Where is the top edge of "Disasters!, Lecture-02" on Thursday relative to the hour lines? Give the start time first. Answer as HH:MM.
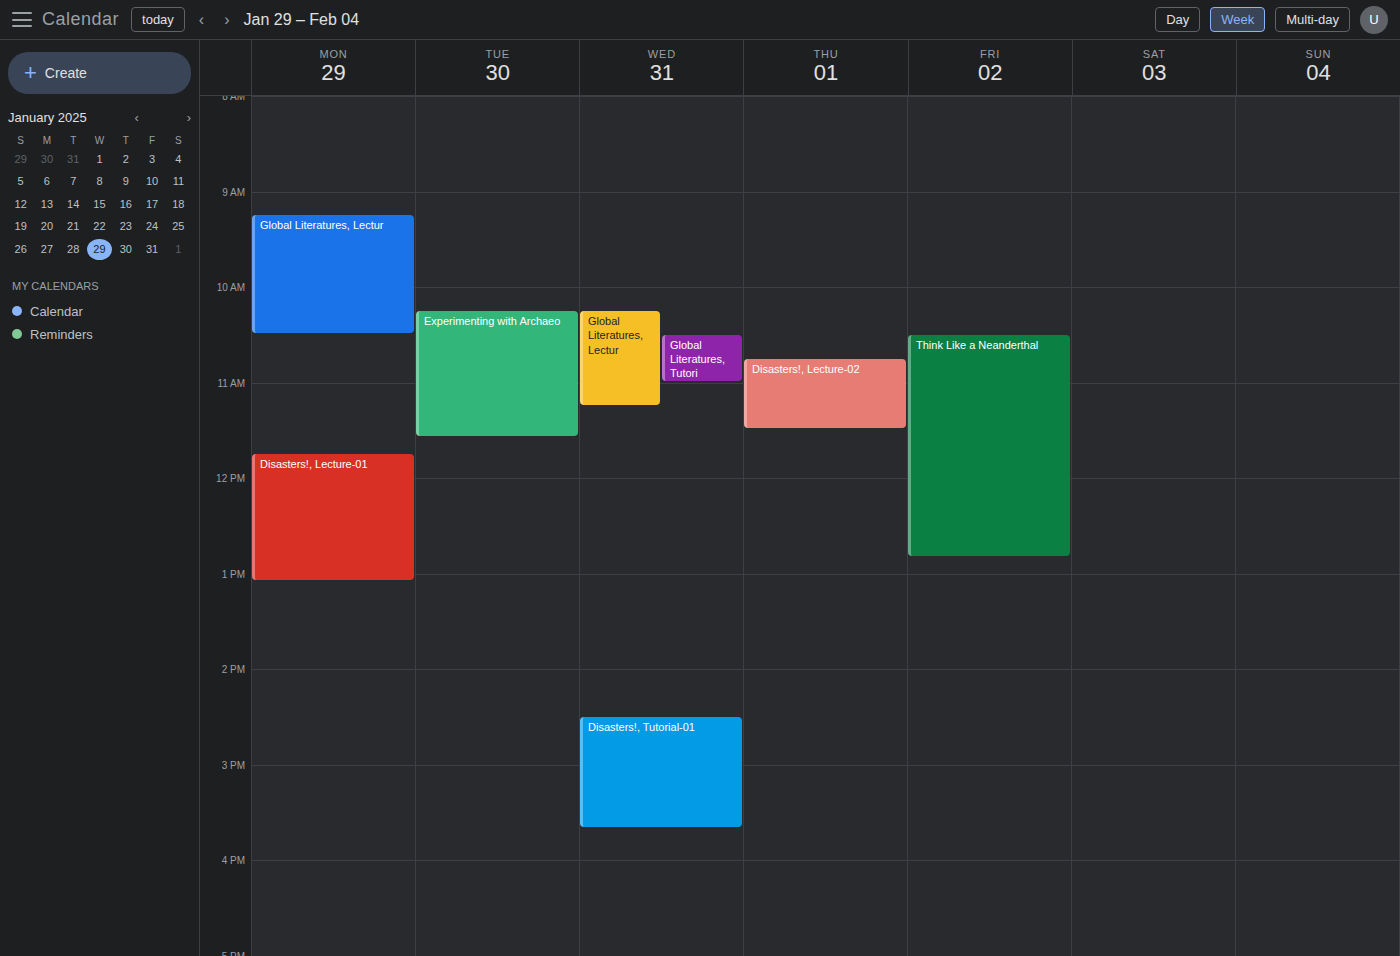
10:45 -- neither: three quarters of the way from the 10:00 line to the 11:00 line.